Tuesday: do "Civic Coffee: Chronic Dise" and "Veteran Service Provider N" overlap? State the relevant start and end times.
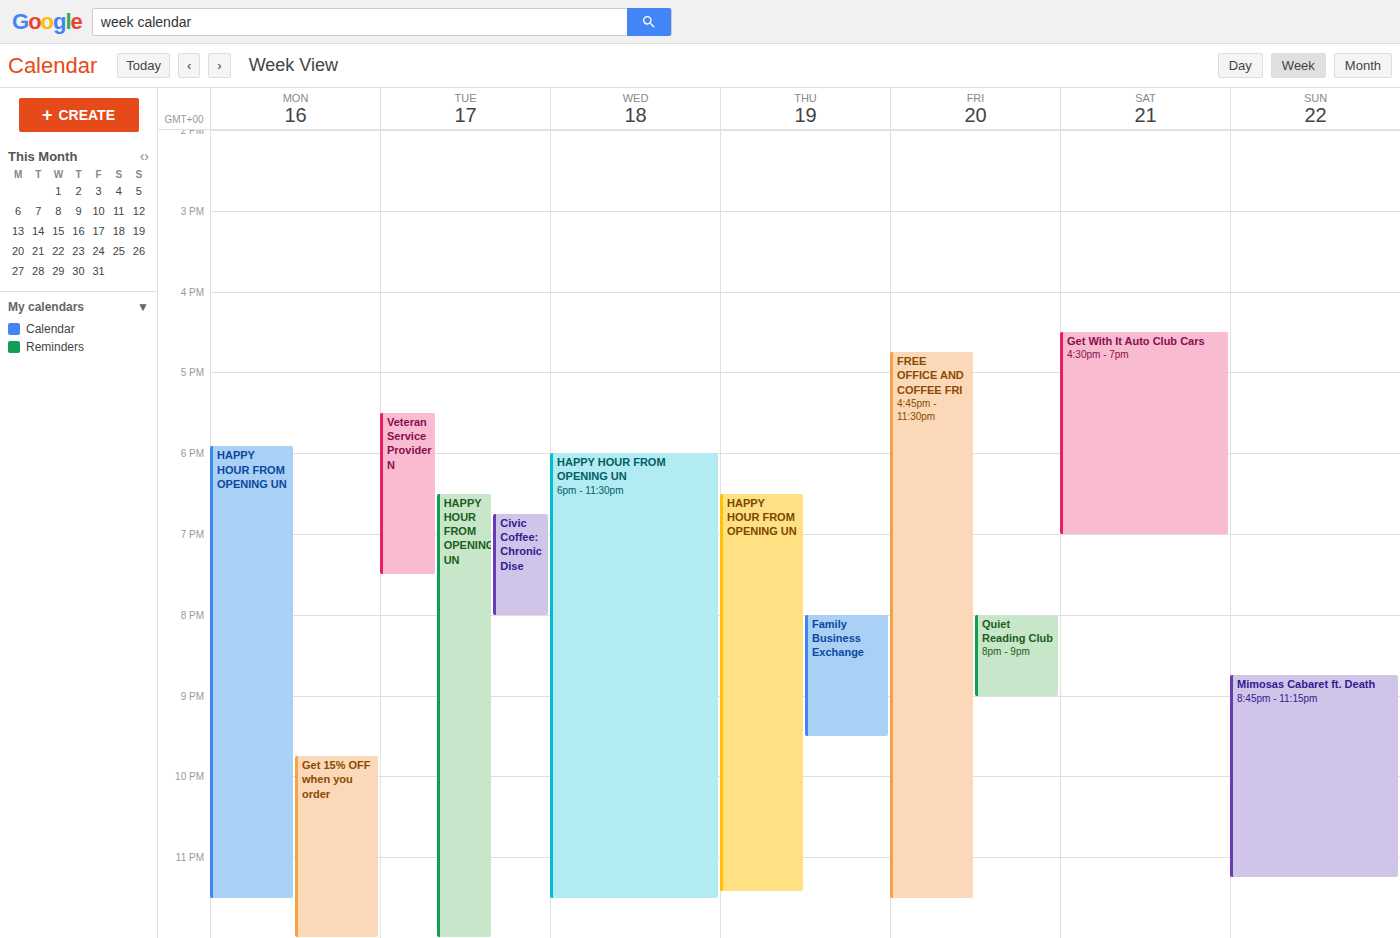
"Civic Coffee: Chronic Dise" starts at 6:45 PM, before "Veteran Service Provider N" ends at 7:30 PM -- they overlap.